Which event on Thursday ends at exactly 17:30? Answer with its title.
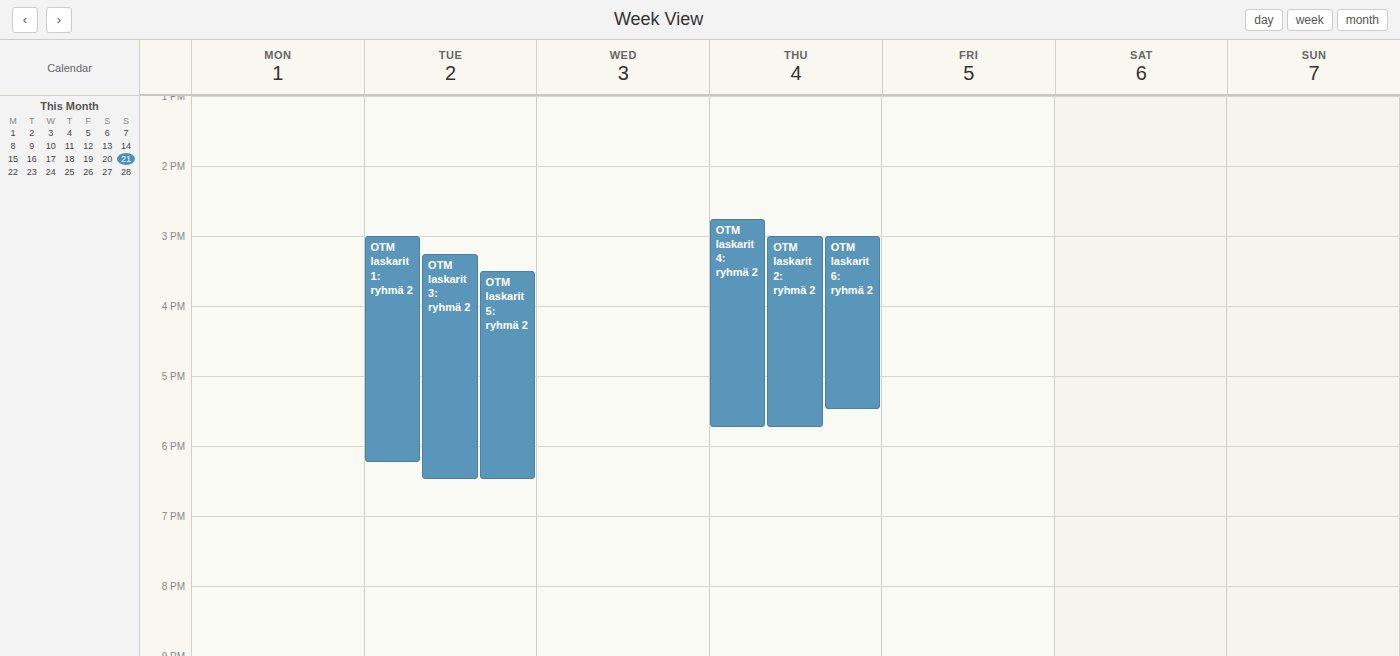
"OTM laskarit 6: ryhmä 2"